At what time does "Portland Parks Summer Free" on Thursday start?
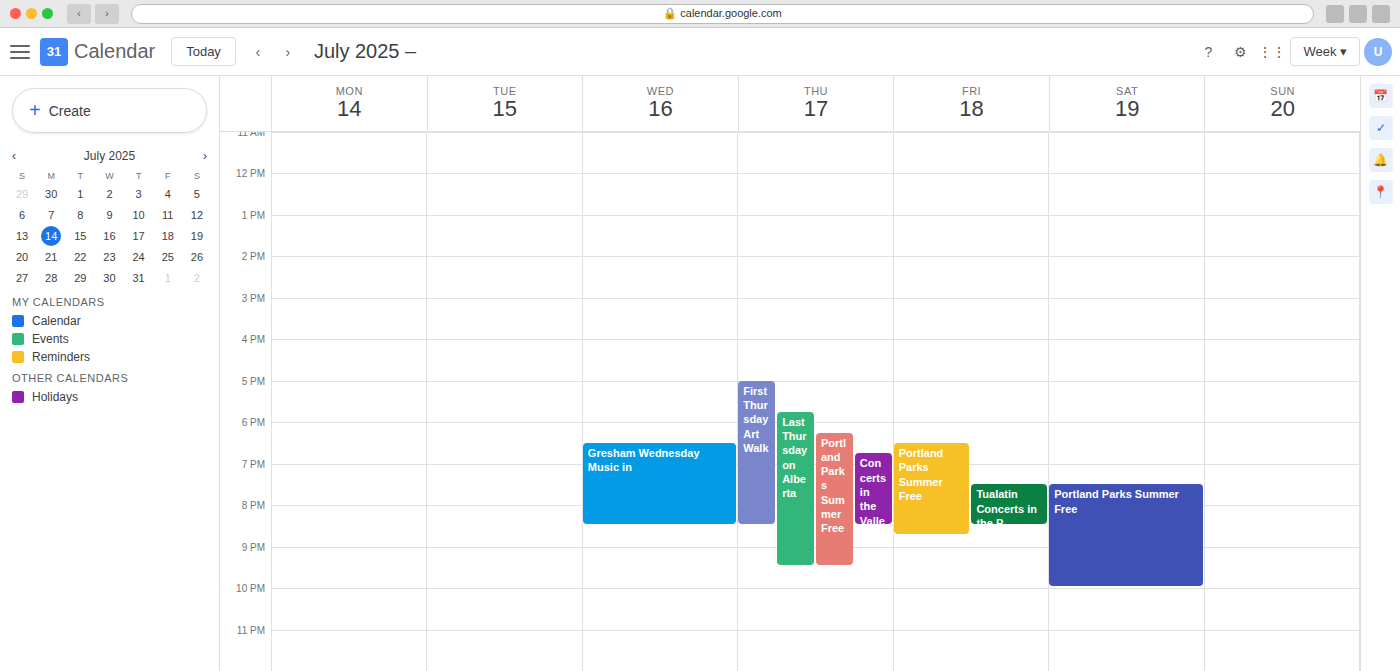
18:15